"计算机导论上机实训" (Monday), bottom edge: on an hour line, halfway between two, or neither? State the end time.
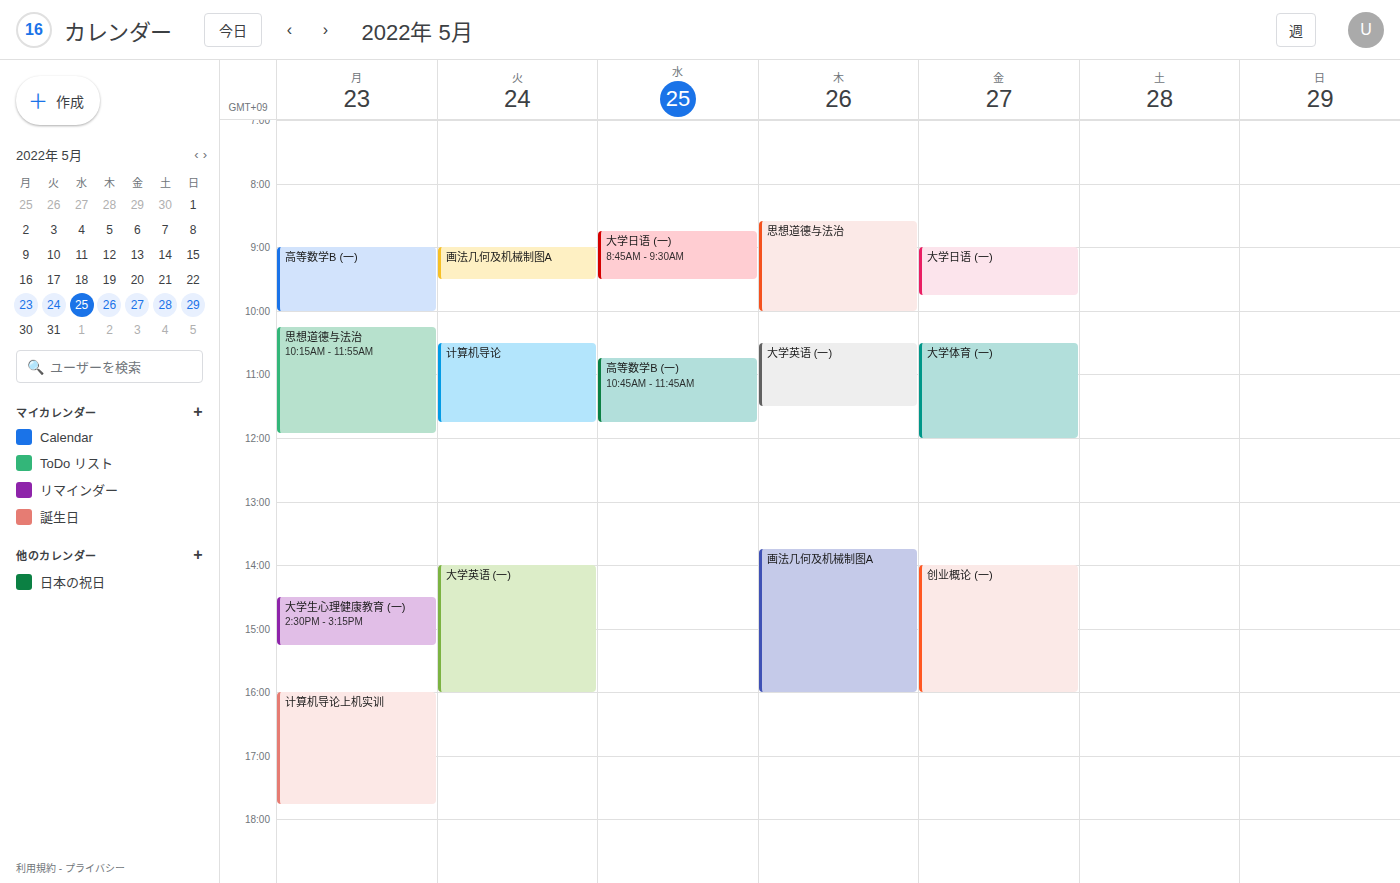
5:45 PM -- neither: three quarters of the way from the 5 PM line to the 6 PM line.